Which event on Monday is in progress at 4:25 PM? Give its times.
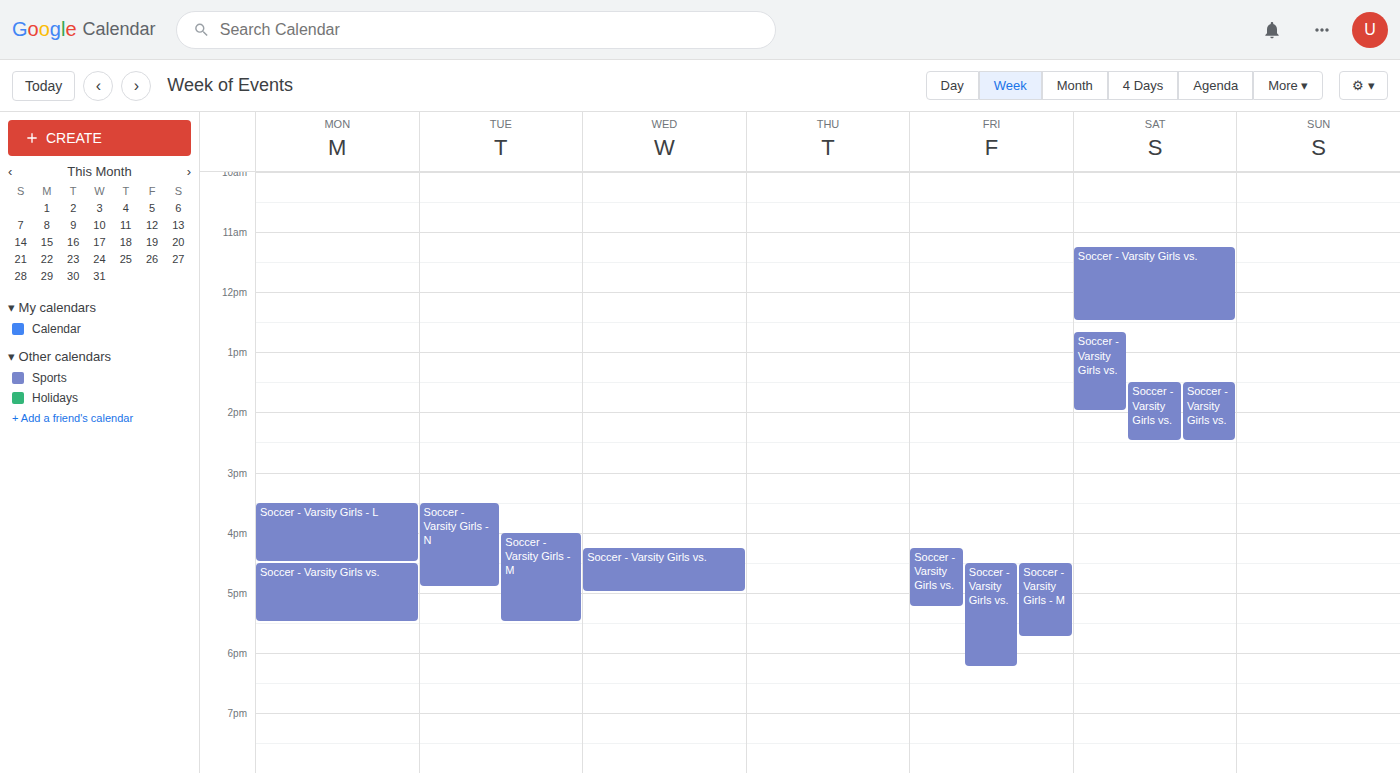
"Soccer - Varsity Girls - L", 3:30 PM to 4:30 PM